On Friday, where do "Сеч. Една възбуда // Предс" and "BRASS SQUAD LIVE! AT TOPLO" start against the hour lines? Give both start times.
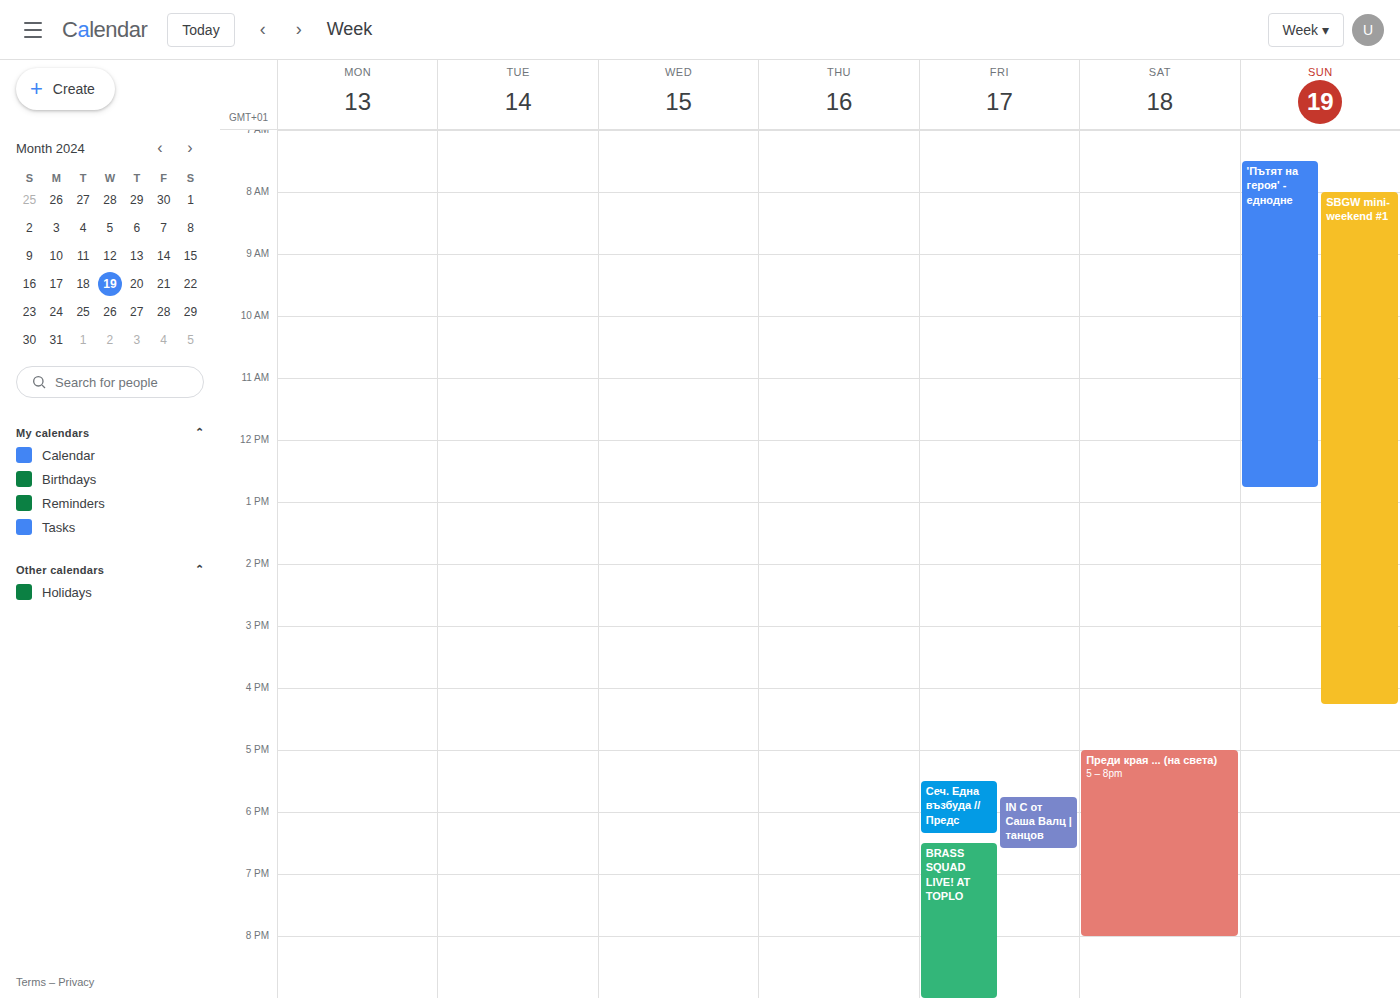
"Сеч. Една възбуда // Предс": 5:30 PM, halfway between the 5 PM and 6 PM lines. "BRASS SQUAD LIVE! AT TOPLO": 6:30 PM, halfway between the 6 PM and 7 PM lines.